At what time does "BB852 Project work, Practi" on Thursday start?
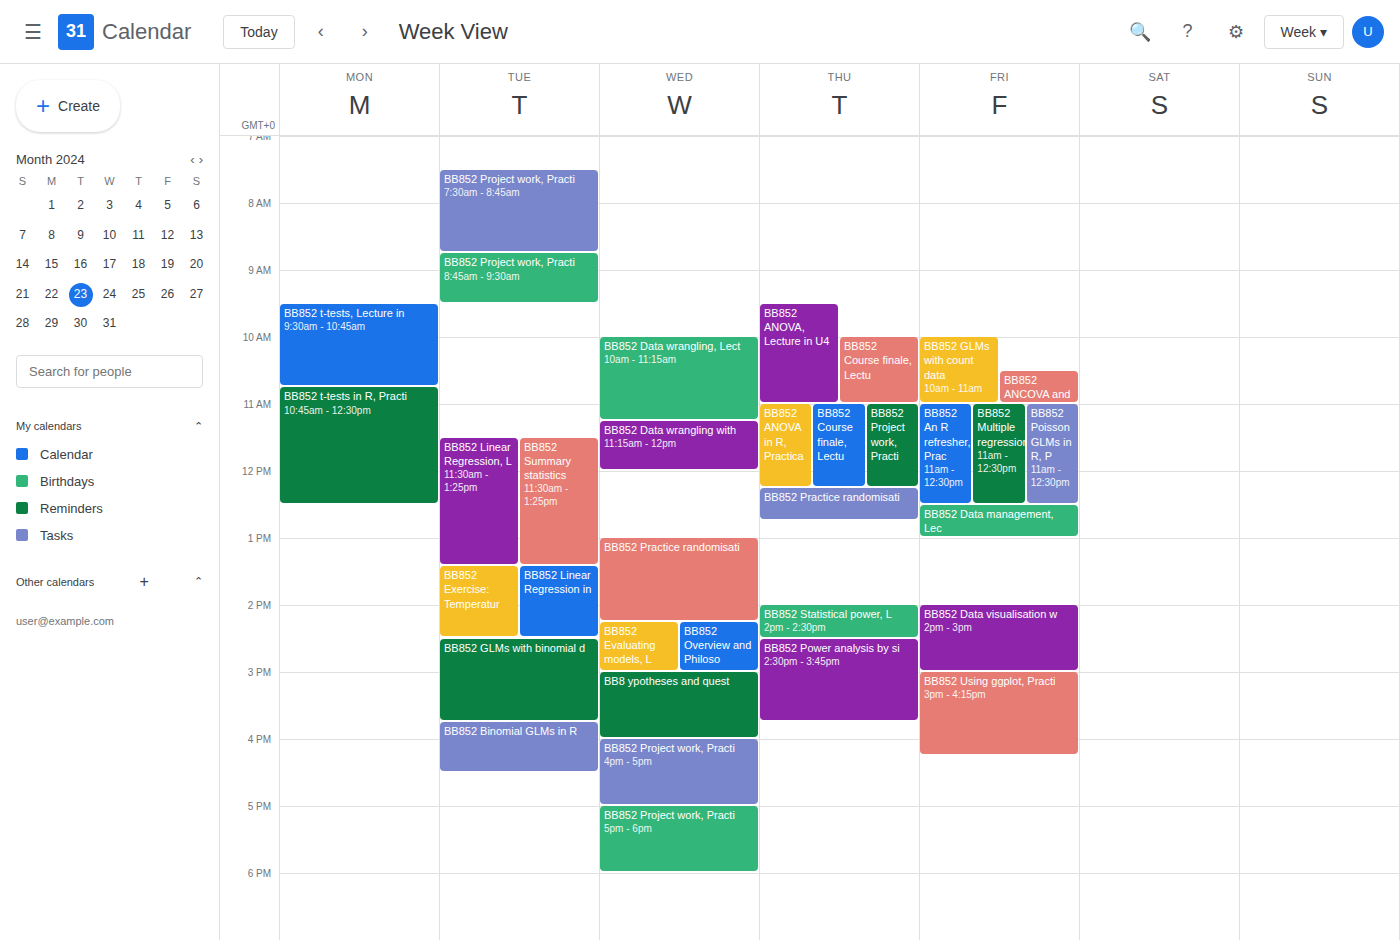
11:00 AM